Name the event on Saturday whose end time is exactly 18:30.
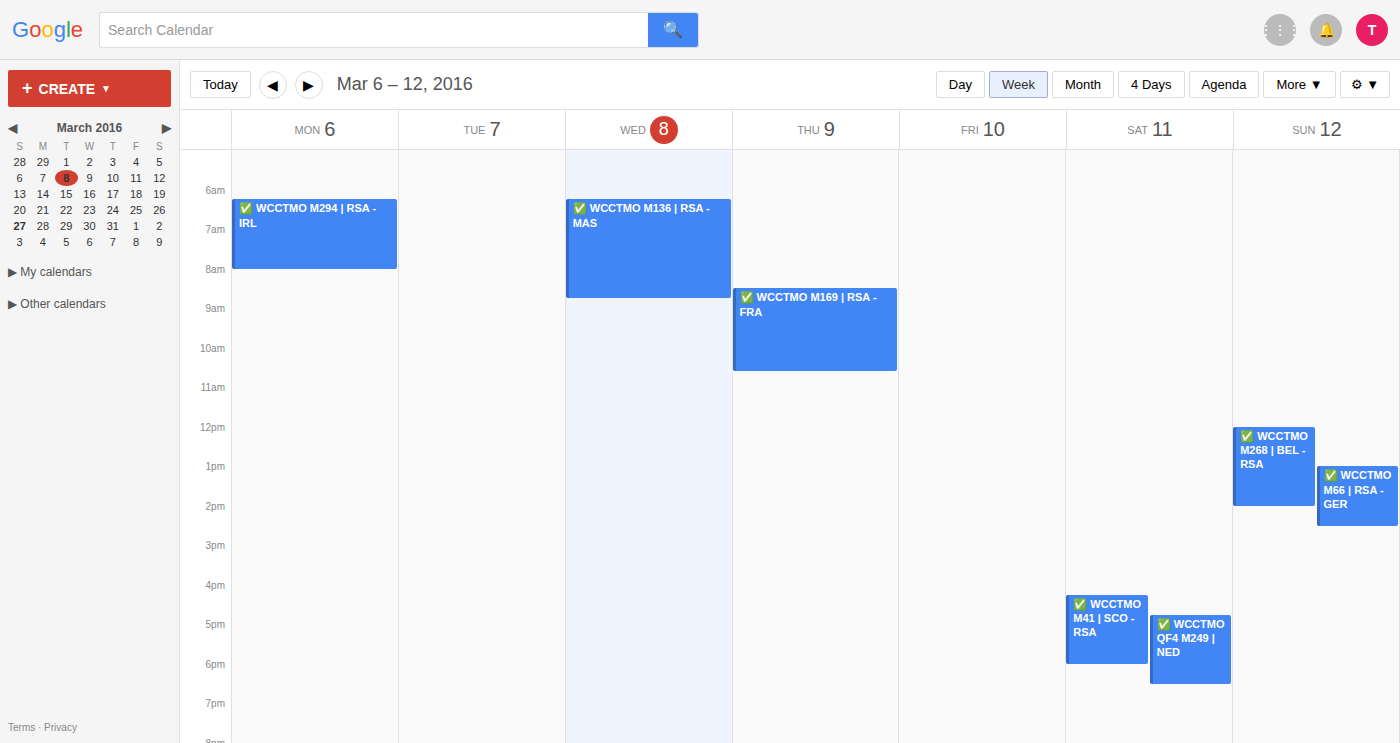
"✅ WCCTMO QF4 M249 | NED"